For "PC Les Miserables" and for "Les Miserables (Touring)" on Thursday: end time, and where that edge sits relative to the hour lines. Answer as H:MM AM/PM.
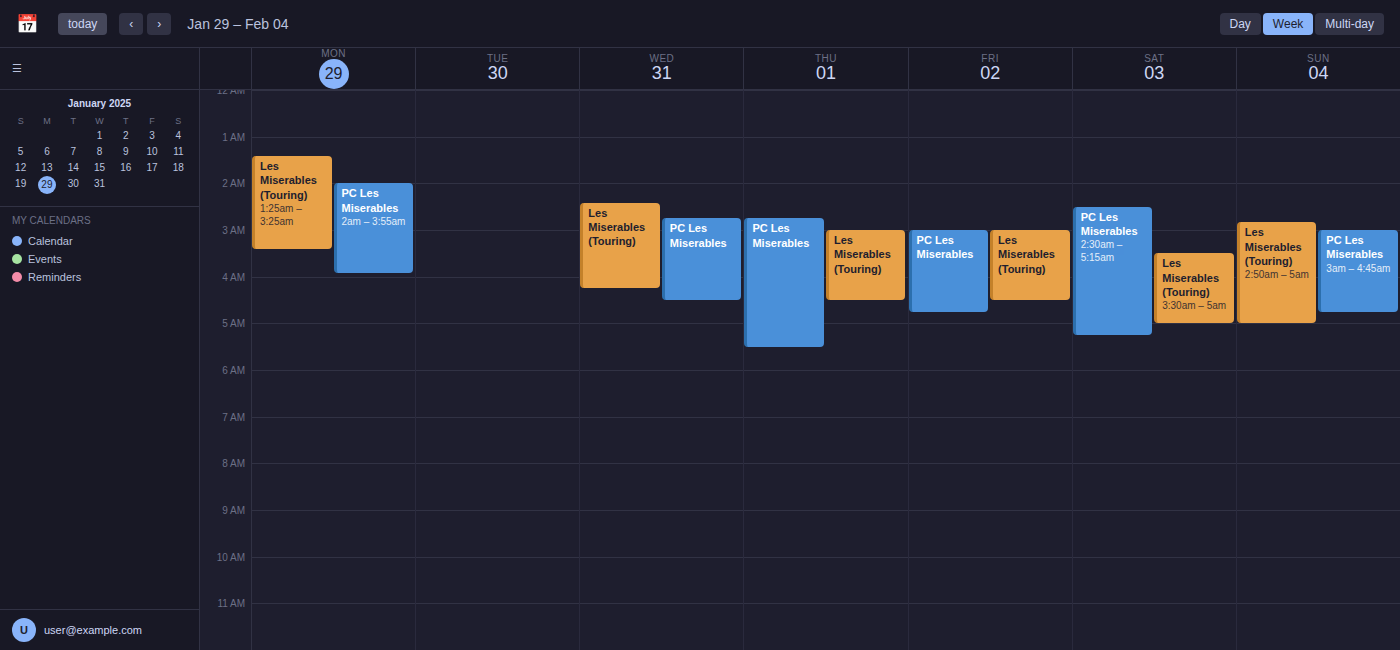
"PC Les Miserables": 5:30 AM, halfway between the 5 AM and 6 AM lines. "Les Miserables (Touring)": 4:30 AM, halfway between the 4 AM and 5 AM lines.